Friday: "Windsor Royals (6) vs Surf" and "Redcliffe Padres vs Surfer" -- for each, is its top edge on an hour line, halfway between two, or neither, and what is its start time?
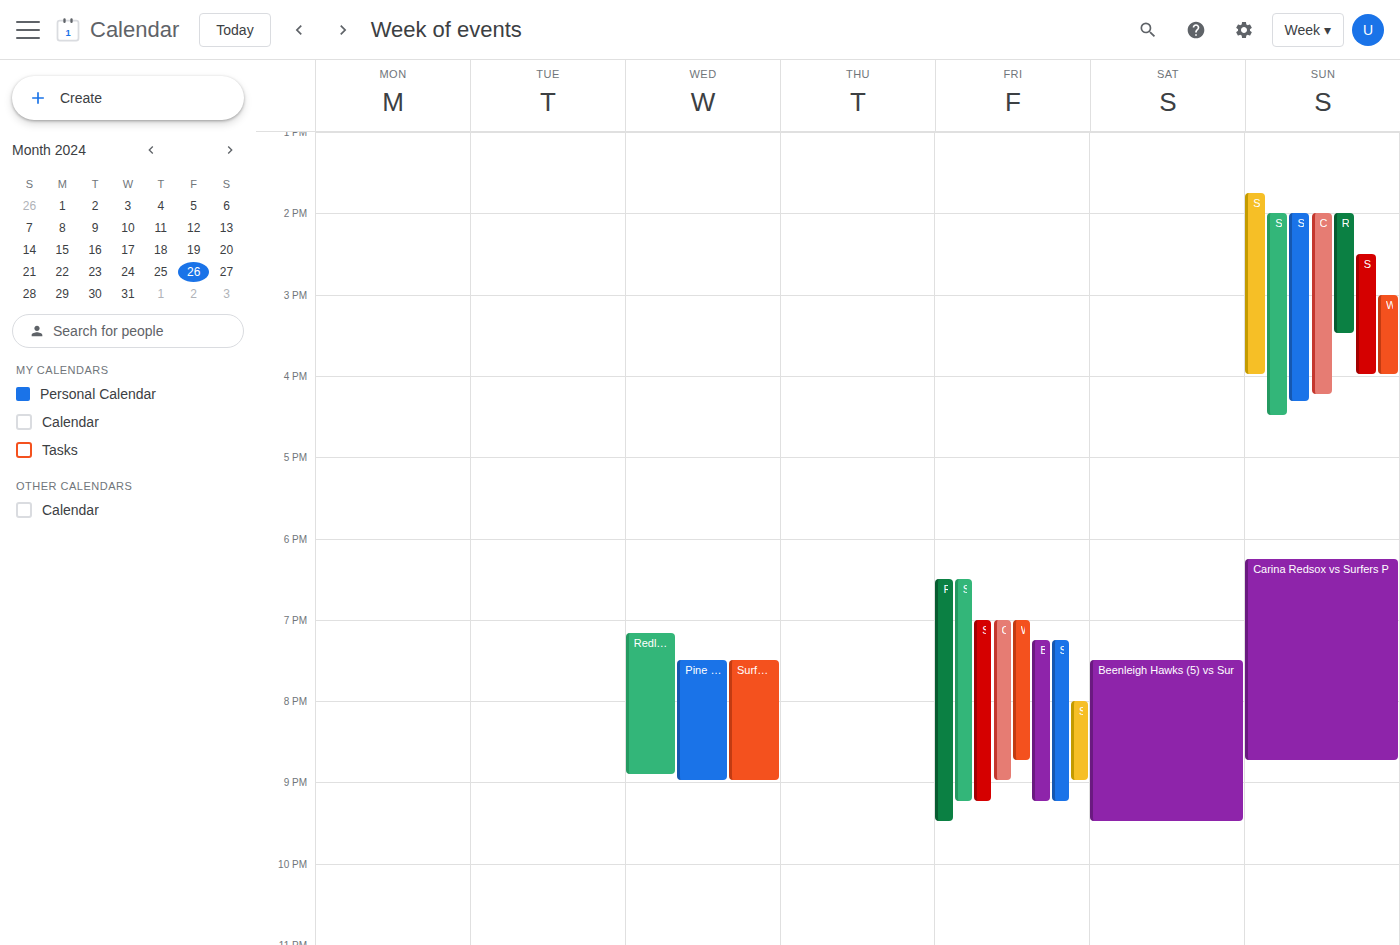
"Windsor Royals (6) vs Surf": 19:00, exactly on the 19:00 line. "Redcliffe Padres vs Surfer": 18:30, halfway between the 18:00 and 19:00 lines.